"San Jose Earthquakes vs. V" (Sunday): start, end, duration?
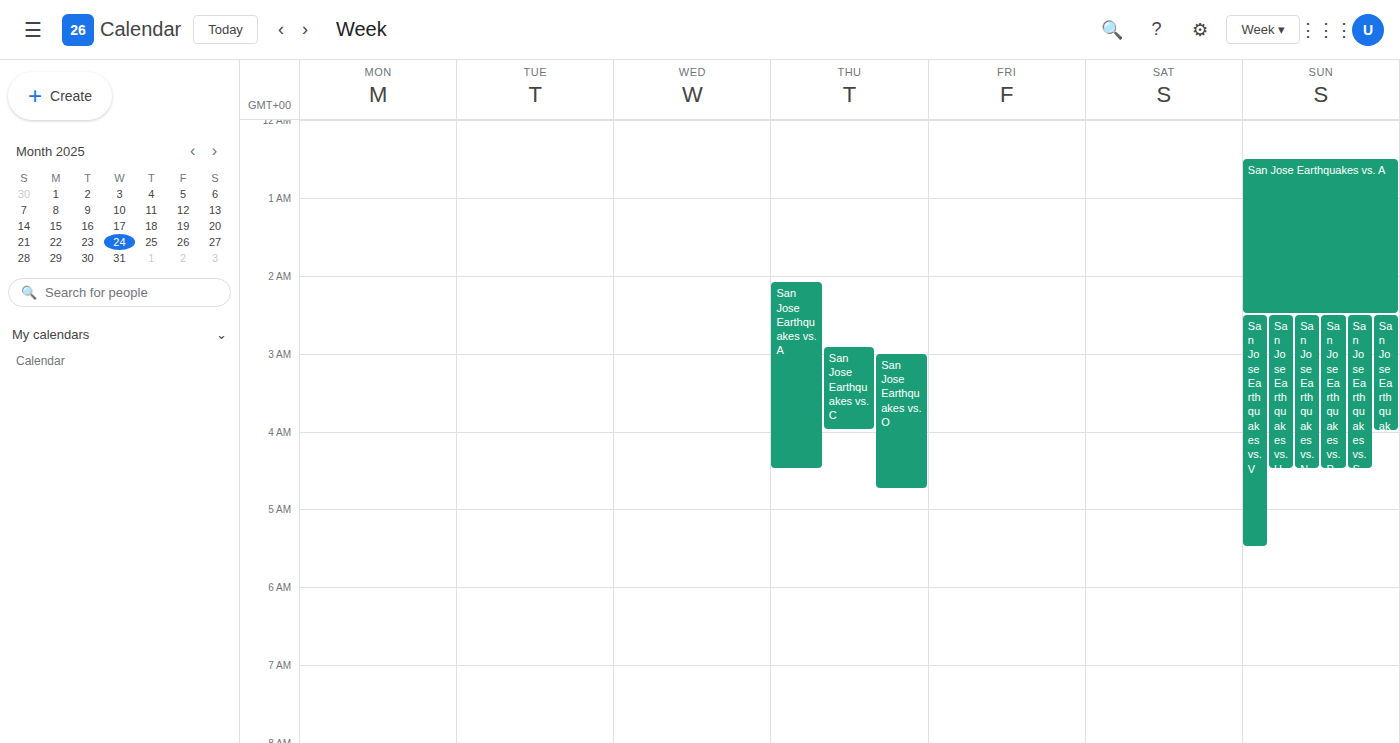
2:30 AM to 5:30 AM, 3 hours